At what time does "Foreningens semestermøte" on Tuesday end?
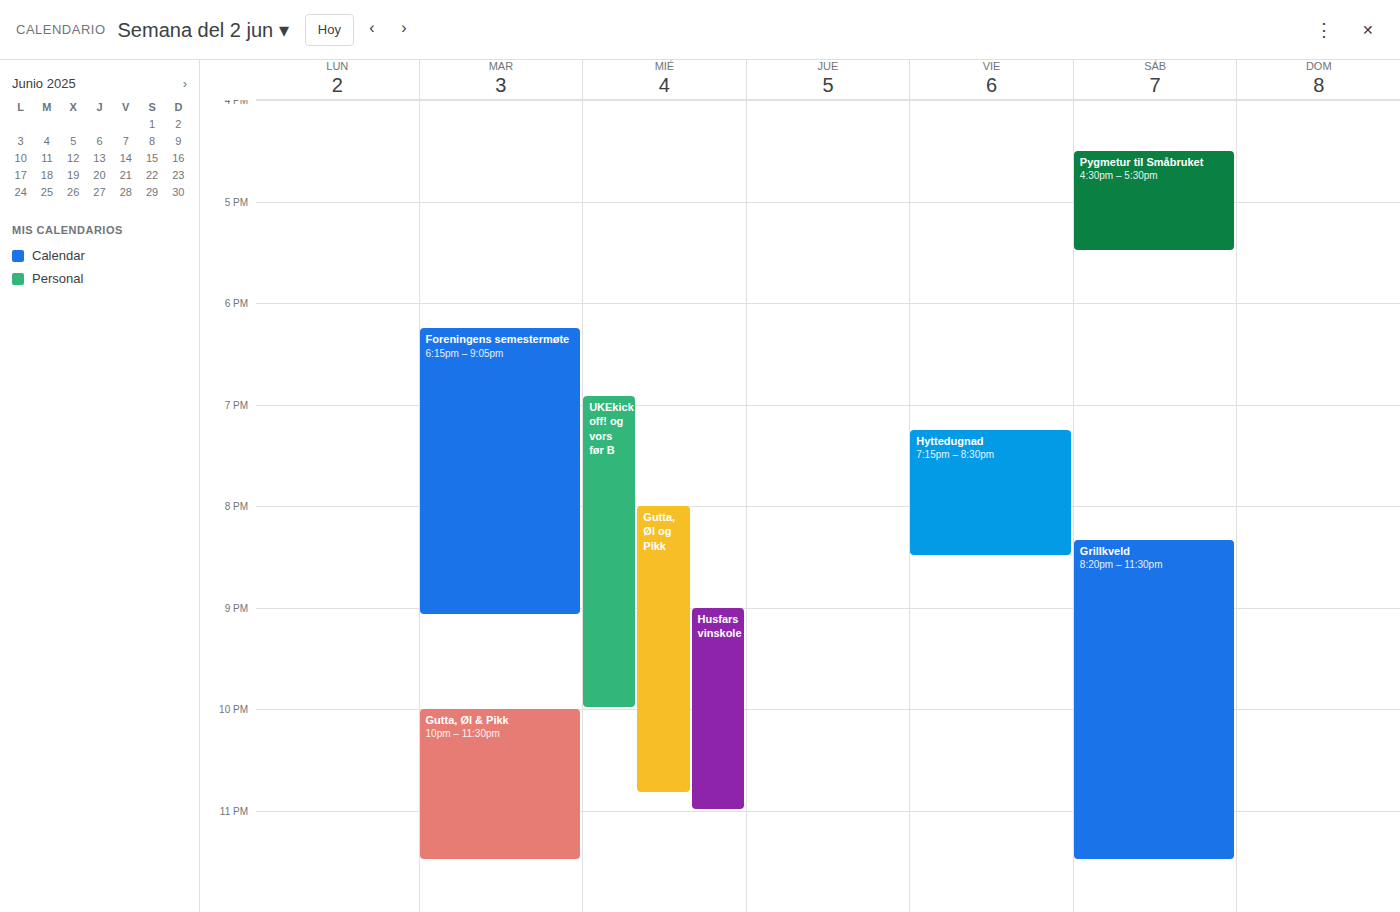
9:05 PM